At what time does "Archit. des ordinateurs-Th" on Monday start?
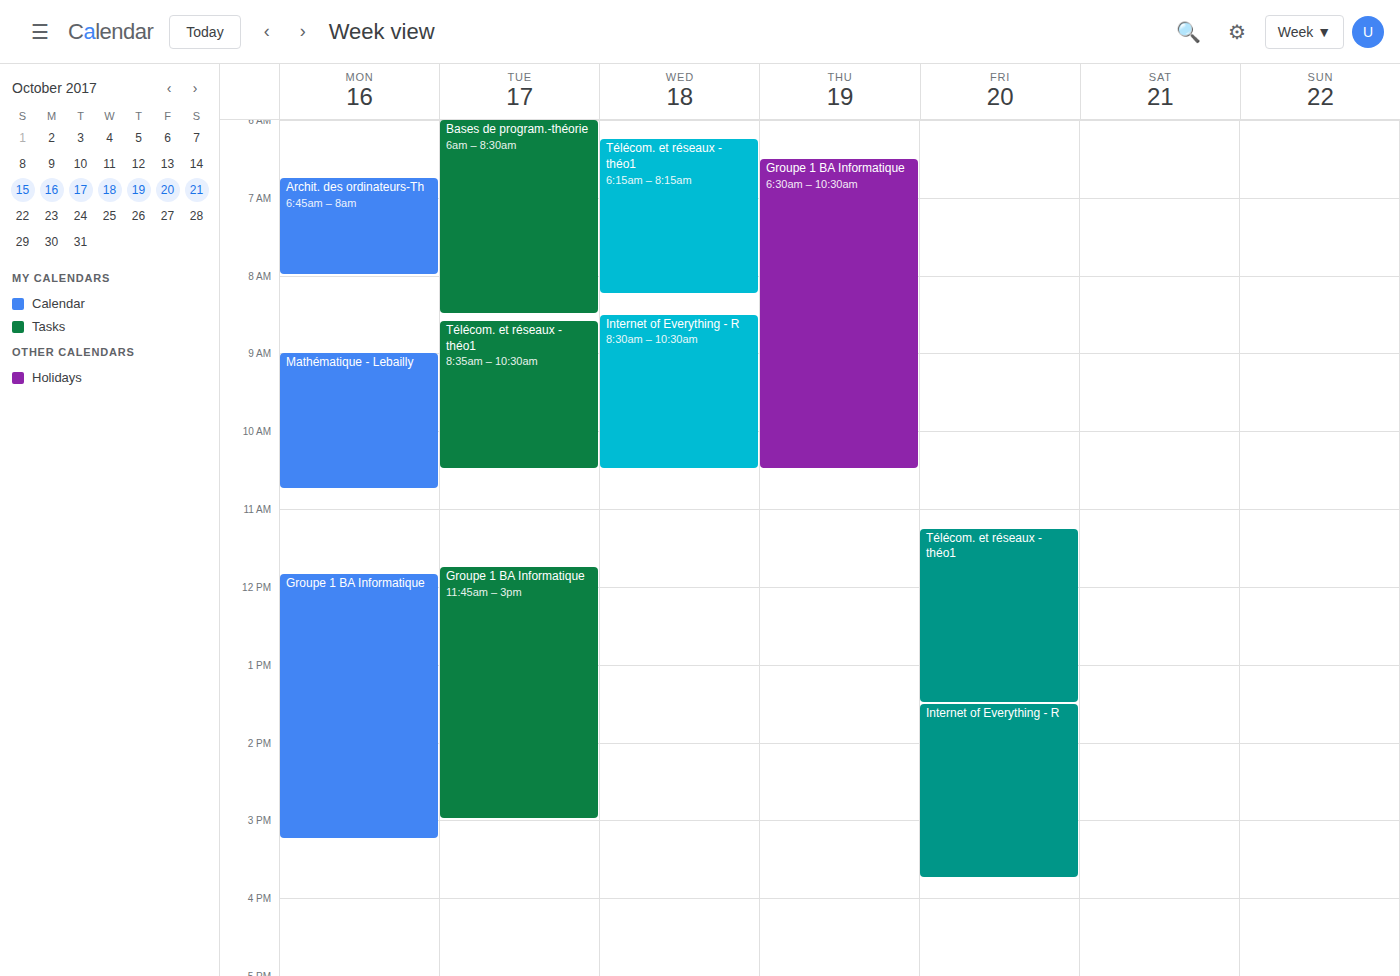
6:45 AM